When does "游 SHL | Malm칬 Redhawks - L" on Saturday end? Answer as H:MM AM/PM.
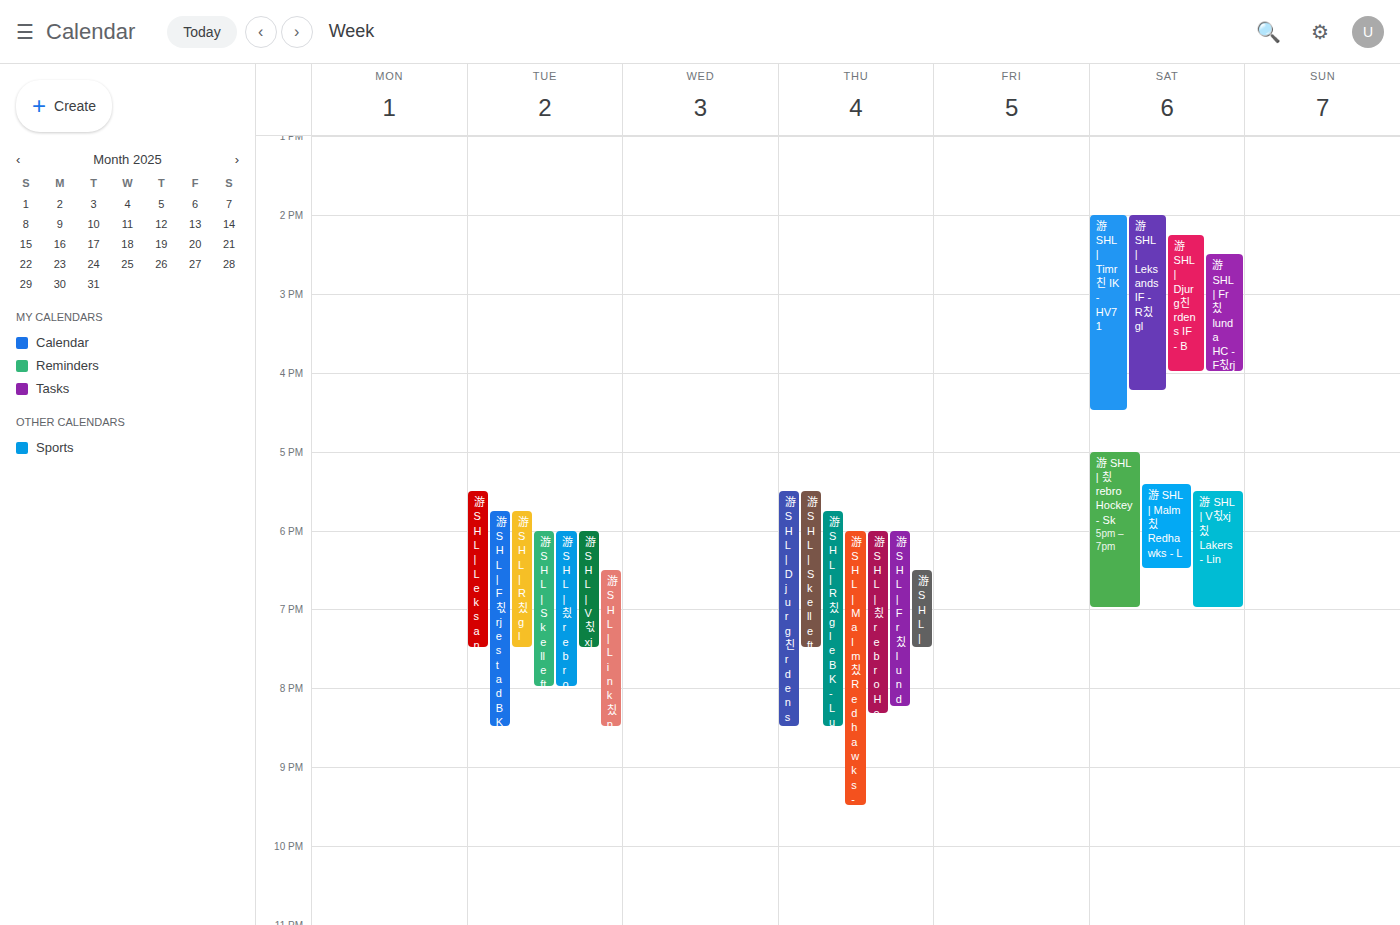
6:30 PM